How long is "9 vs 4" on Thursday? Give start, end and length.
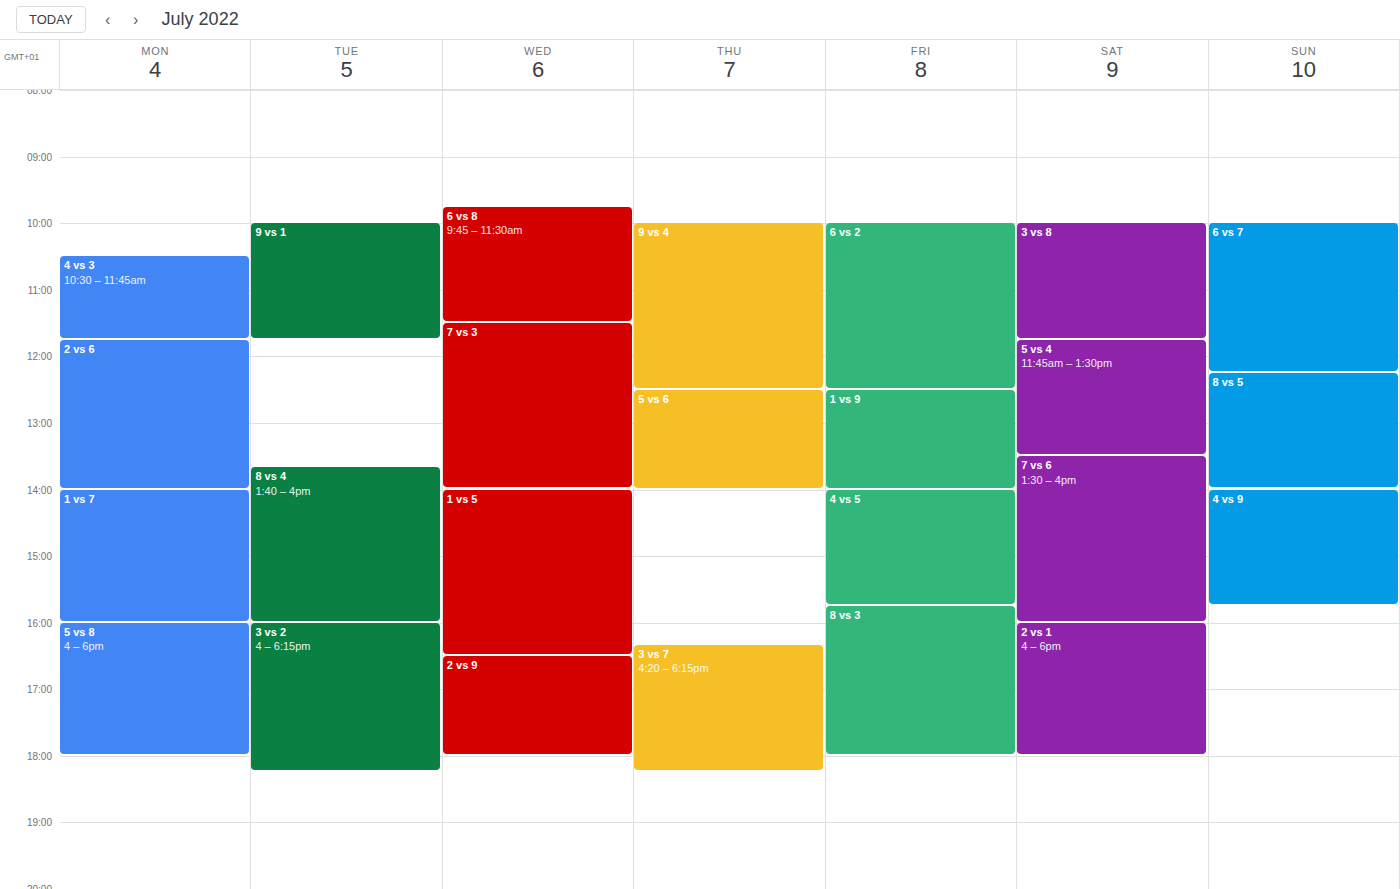
10:00 AM to 12:30 PM, 2 hours 30 minutes